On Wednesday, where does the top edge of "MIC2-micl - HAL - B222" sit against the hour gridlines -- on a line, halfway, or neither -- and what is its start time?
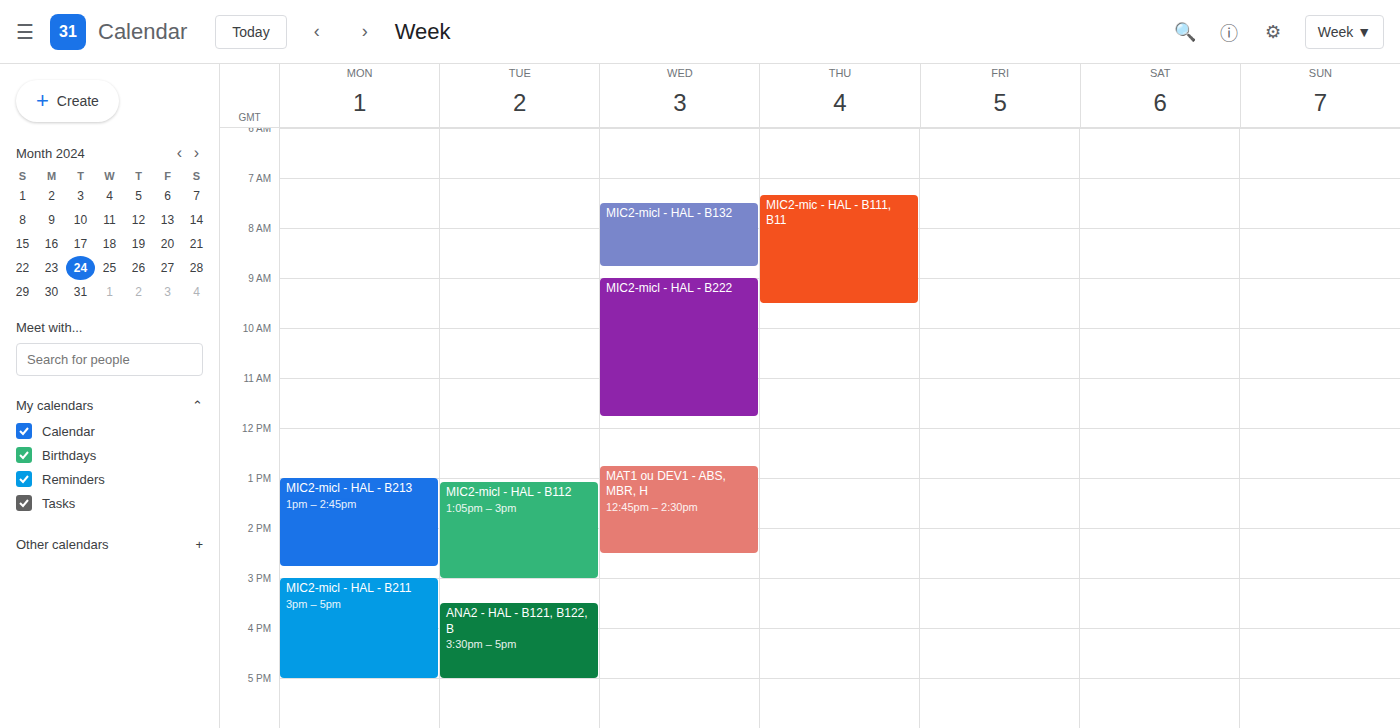
9:00 AM -- exactly on the 9 AM line.